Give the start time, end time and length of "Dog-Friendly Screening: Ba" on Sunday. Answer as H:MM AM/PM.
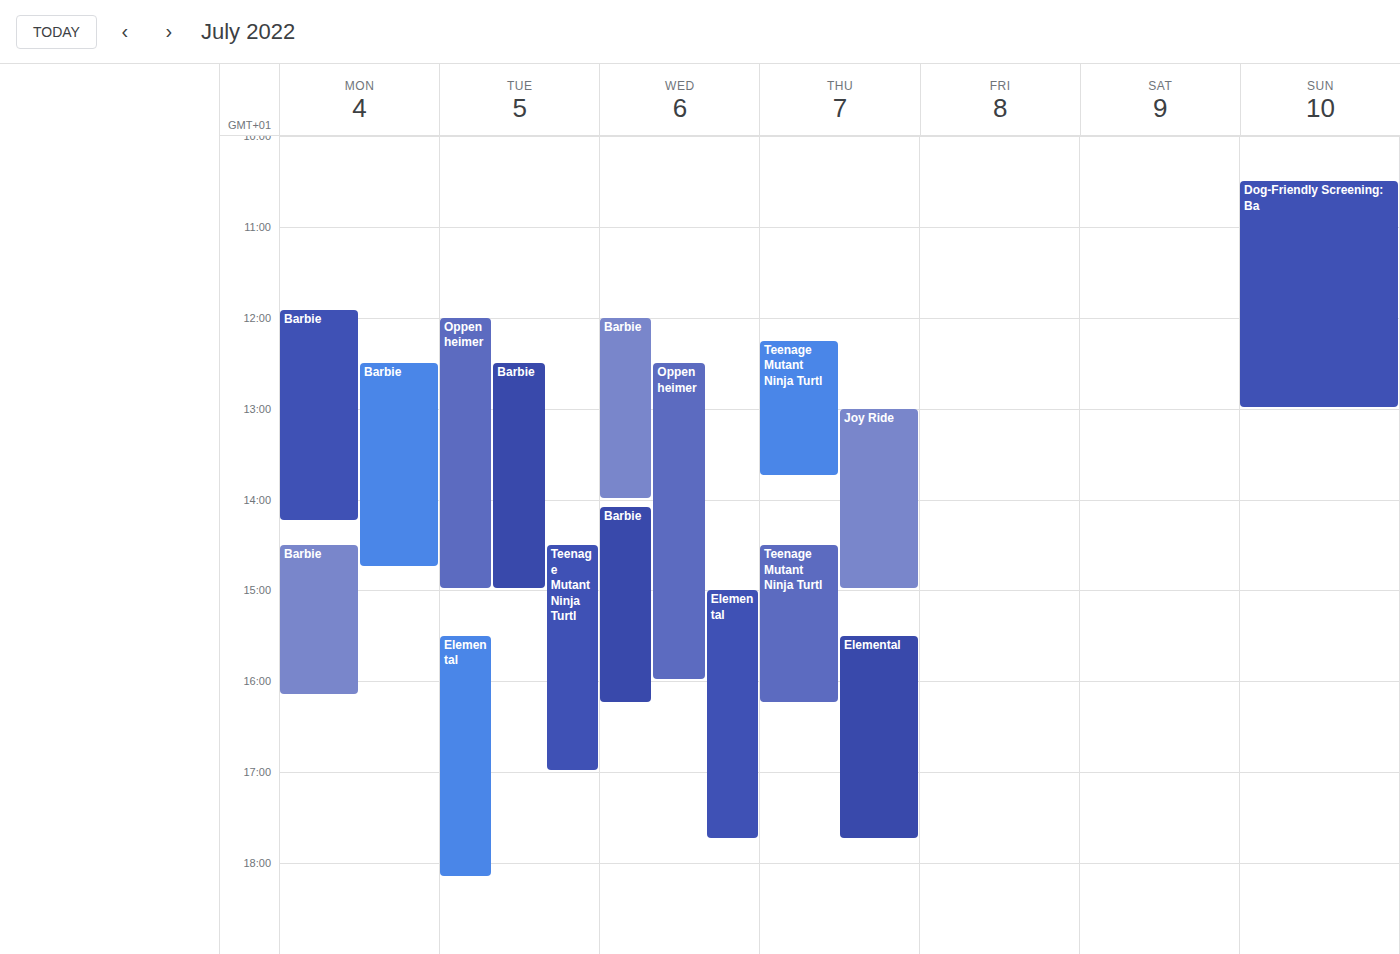
10:30 AM to 1:00 PM, 2 hours 30 minutes